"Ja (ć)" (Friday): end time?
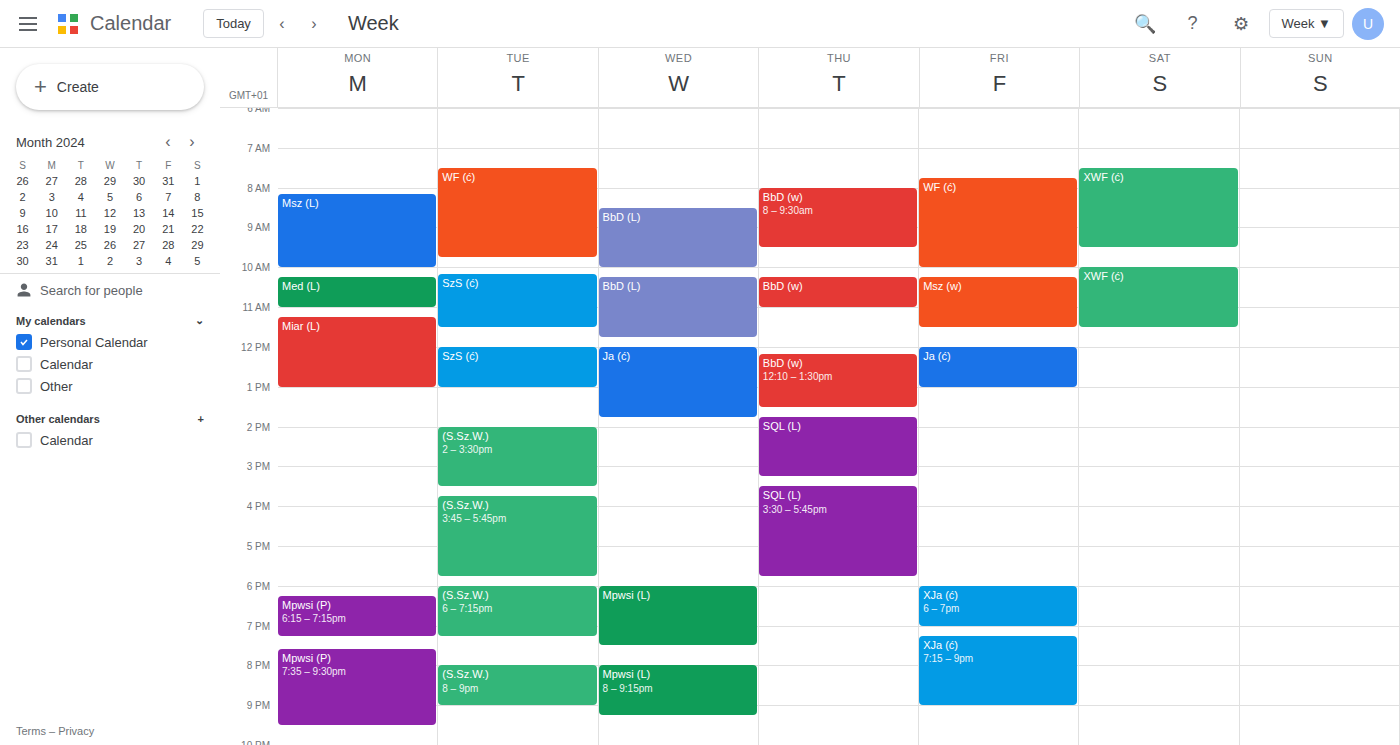
1:00 PM